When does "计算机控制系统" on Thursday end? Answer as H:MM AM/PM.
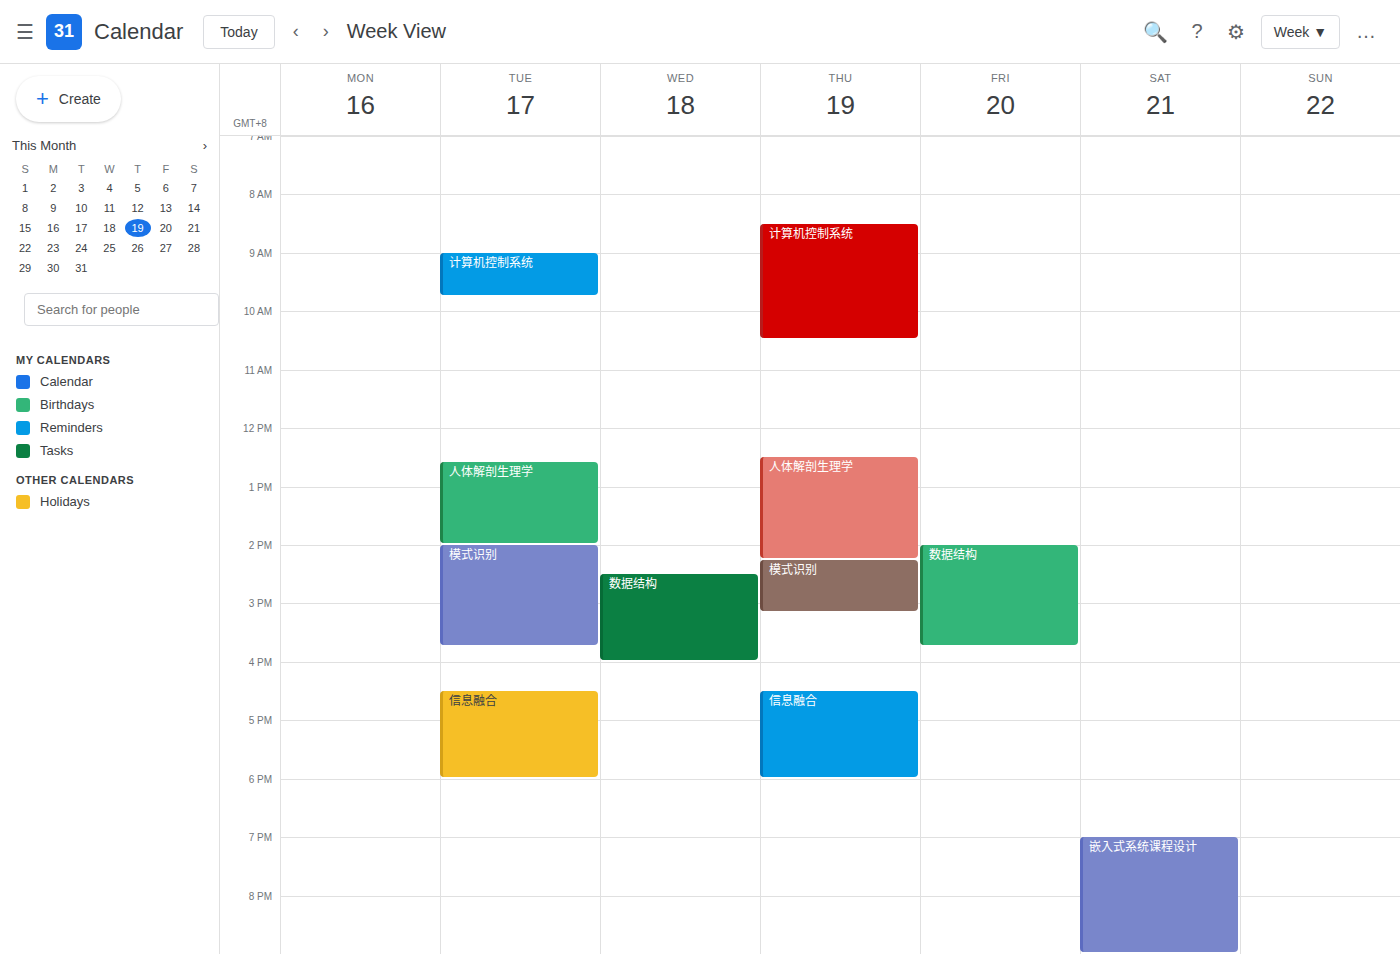
10:30 AM